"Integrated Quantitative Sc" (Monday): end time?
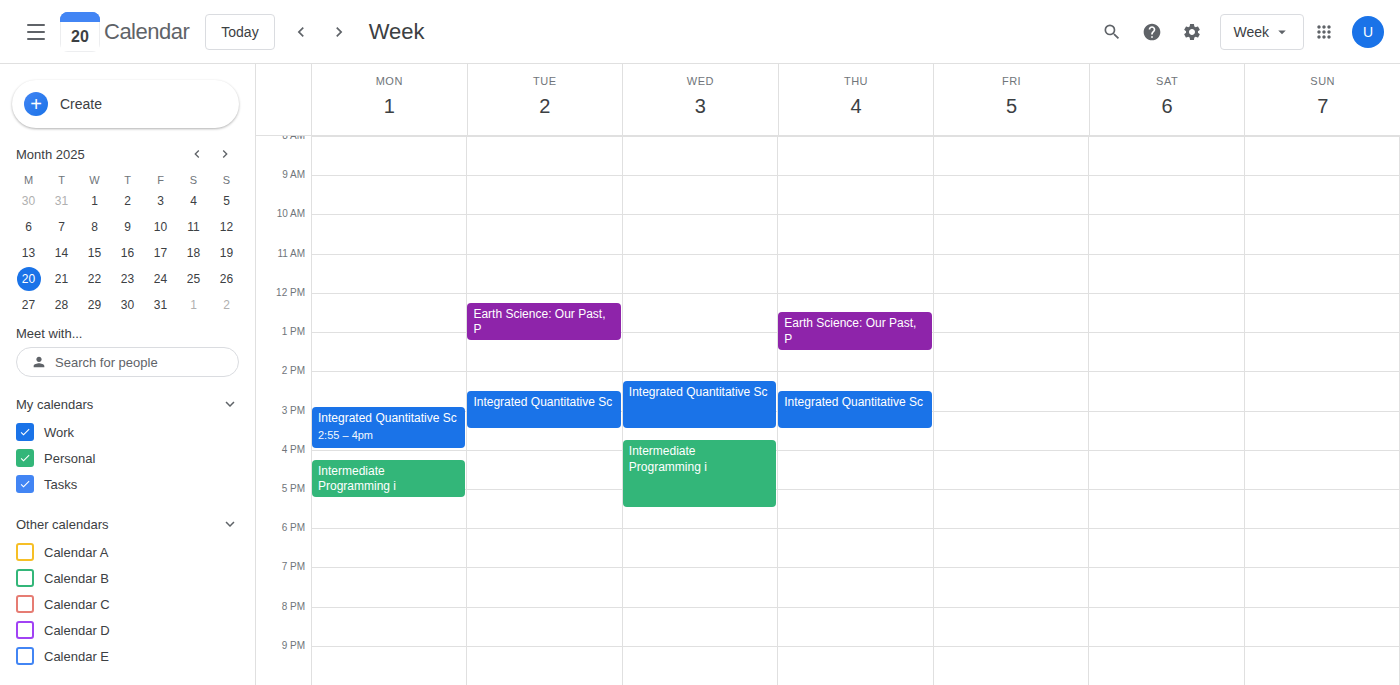
4:00 PM